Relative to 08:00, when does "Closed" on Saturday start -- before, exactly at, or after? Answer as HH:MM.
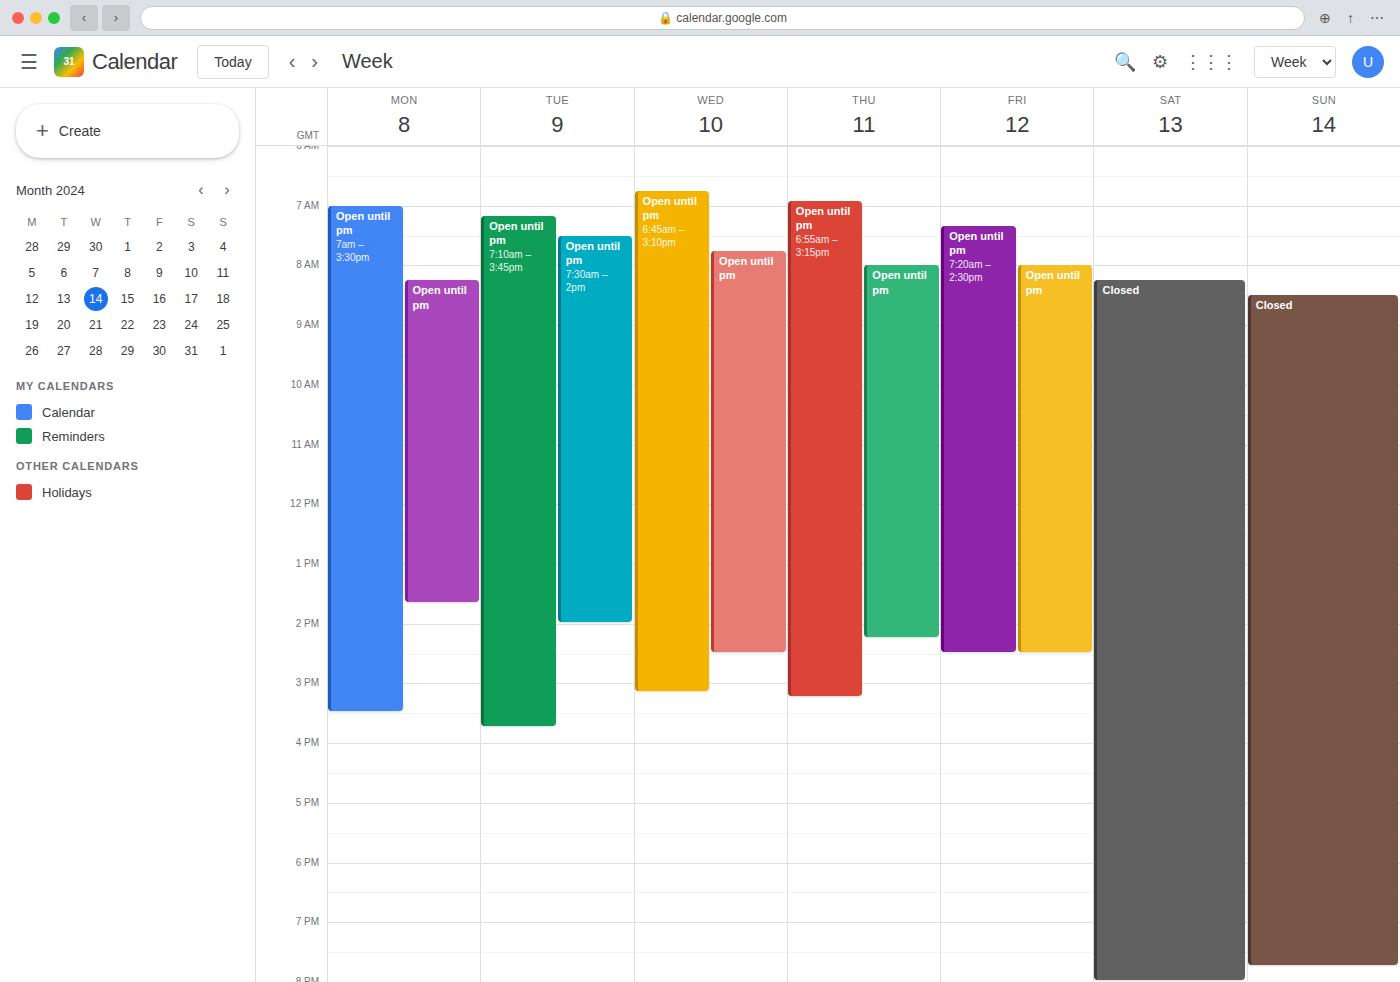
08:15 -- after 08:00, 15 minutes below the 08:00 line.